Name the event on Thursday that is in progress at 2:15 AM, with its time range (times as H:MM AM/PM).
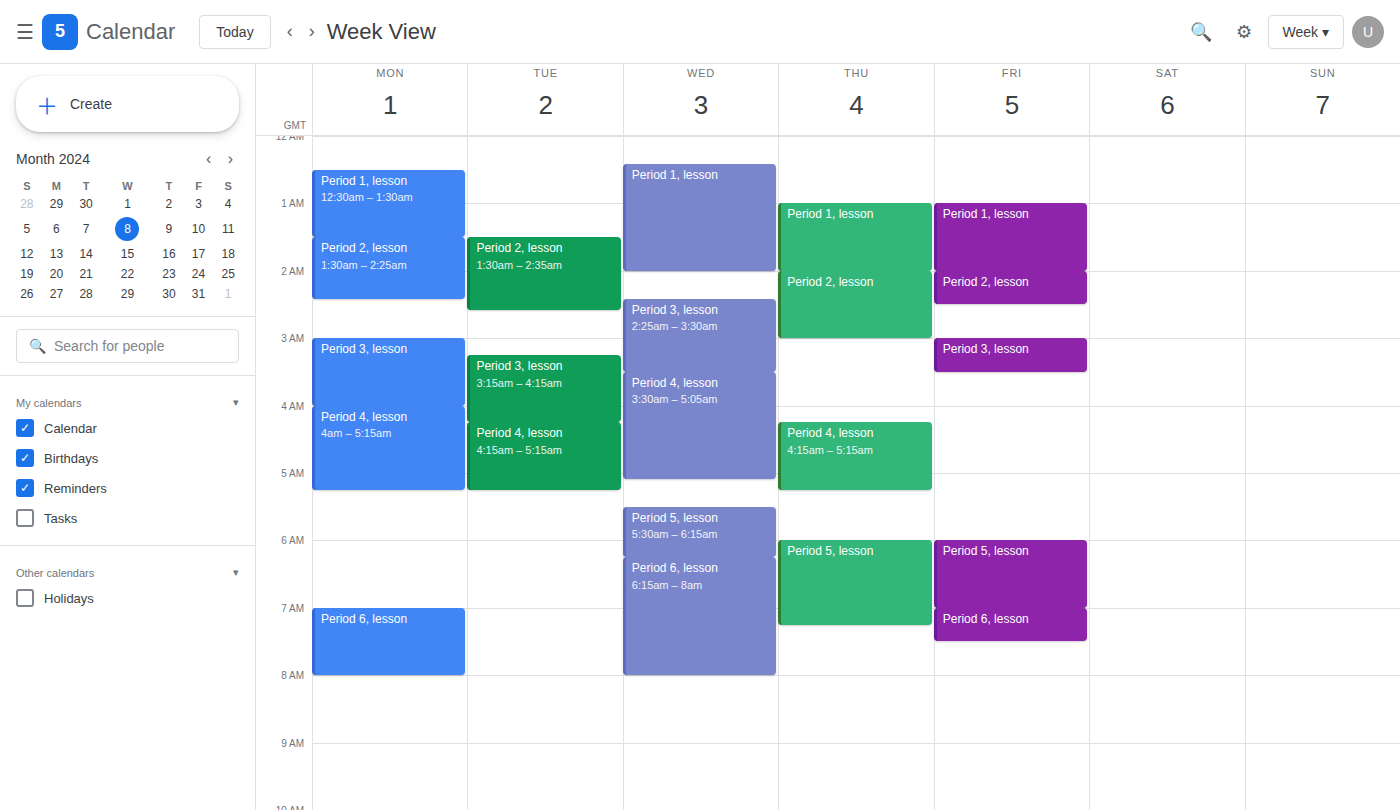
"Period 2, lesson", 2:00 AM to 3:00 AM